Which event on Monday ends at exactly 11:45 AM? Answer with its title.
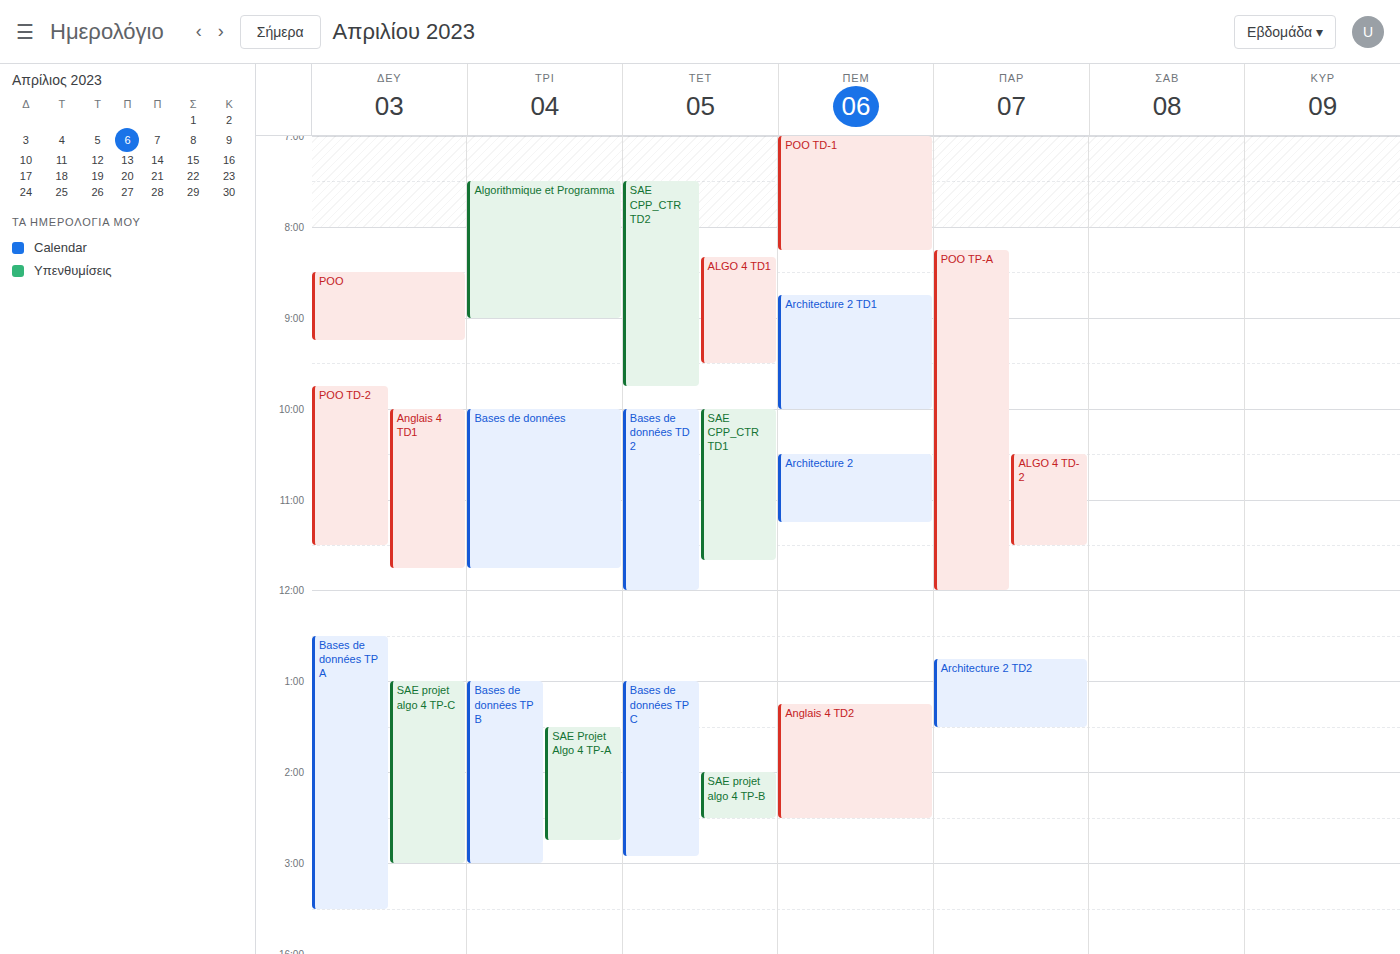
"Anglais 4 TD1"